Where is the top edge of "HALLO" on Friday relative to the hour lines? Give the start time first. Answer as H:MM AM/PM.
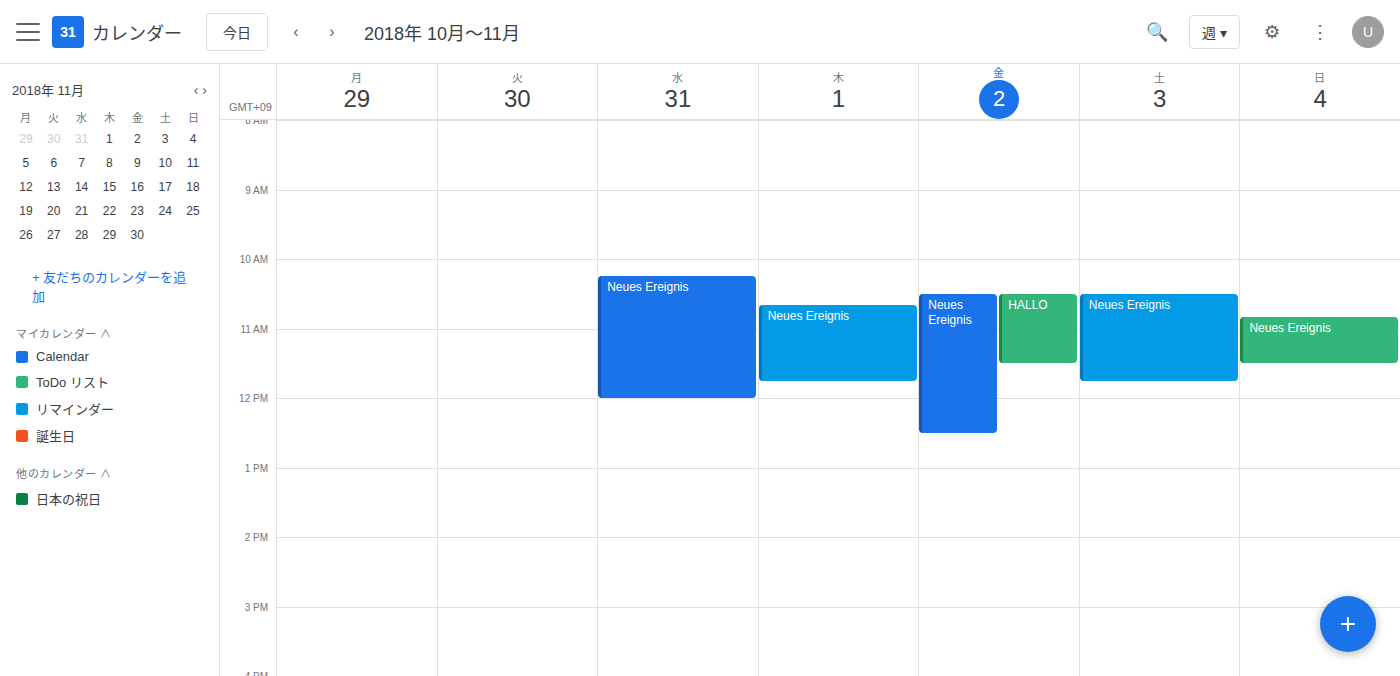
10:30 AM -- halfway between the 10 AM and 11 AM lines.